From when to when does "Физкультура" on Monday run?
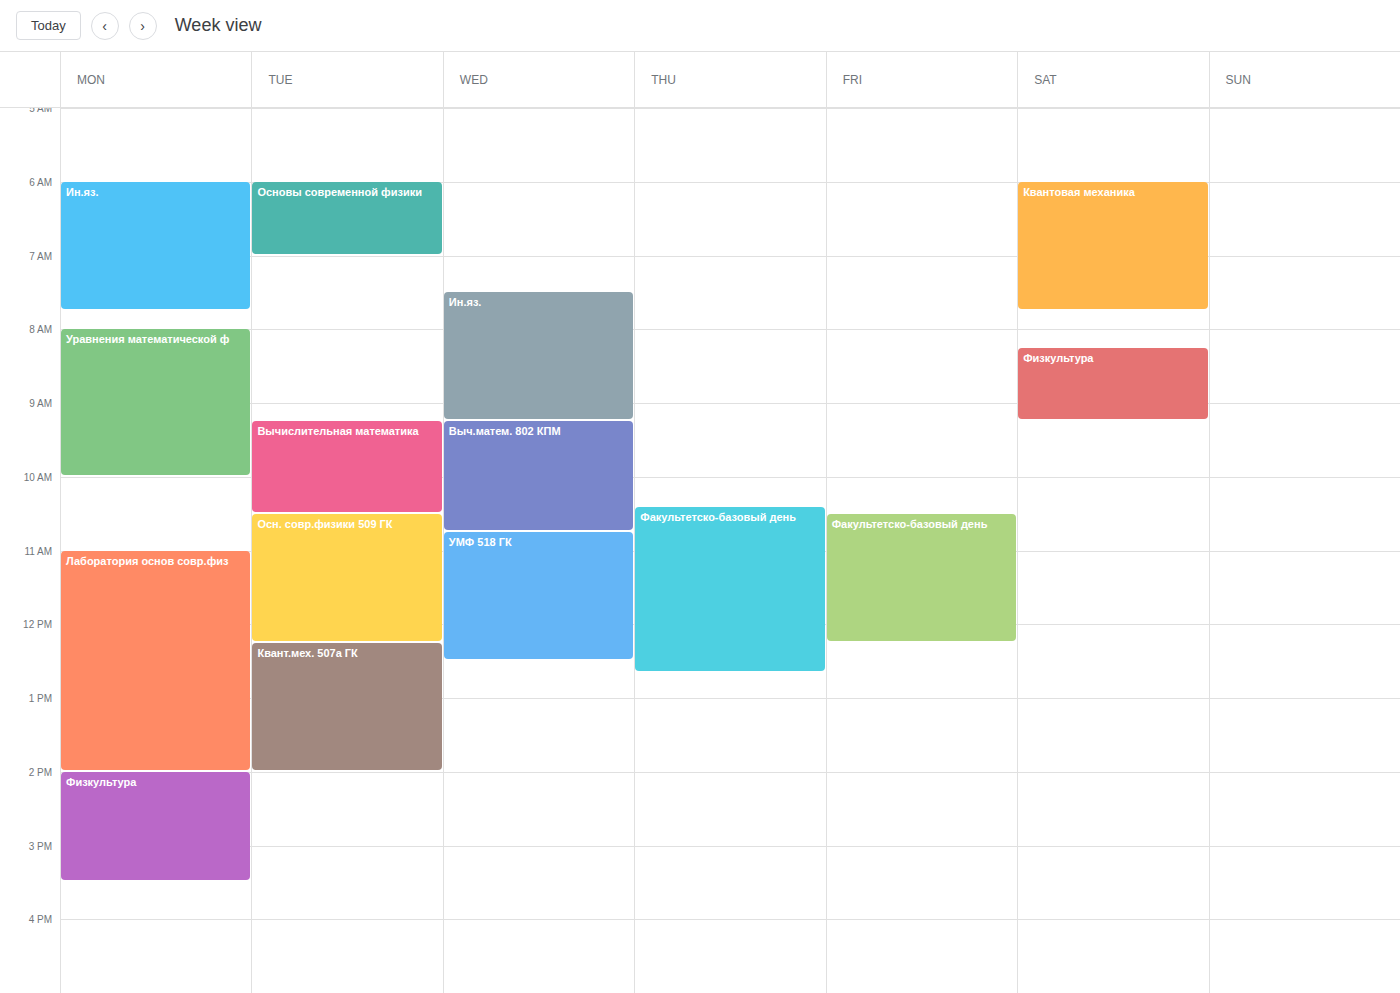
2:00 PM to 3:30 PM